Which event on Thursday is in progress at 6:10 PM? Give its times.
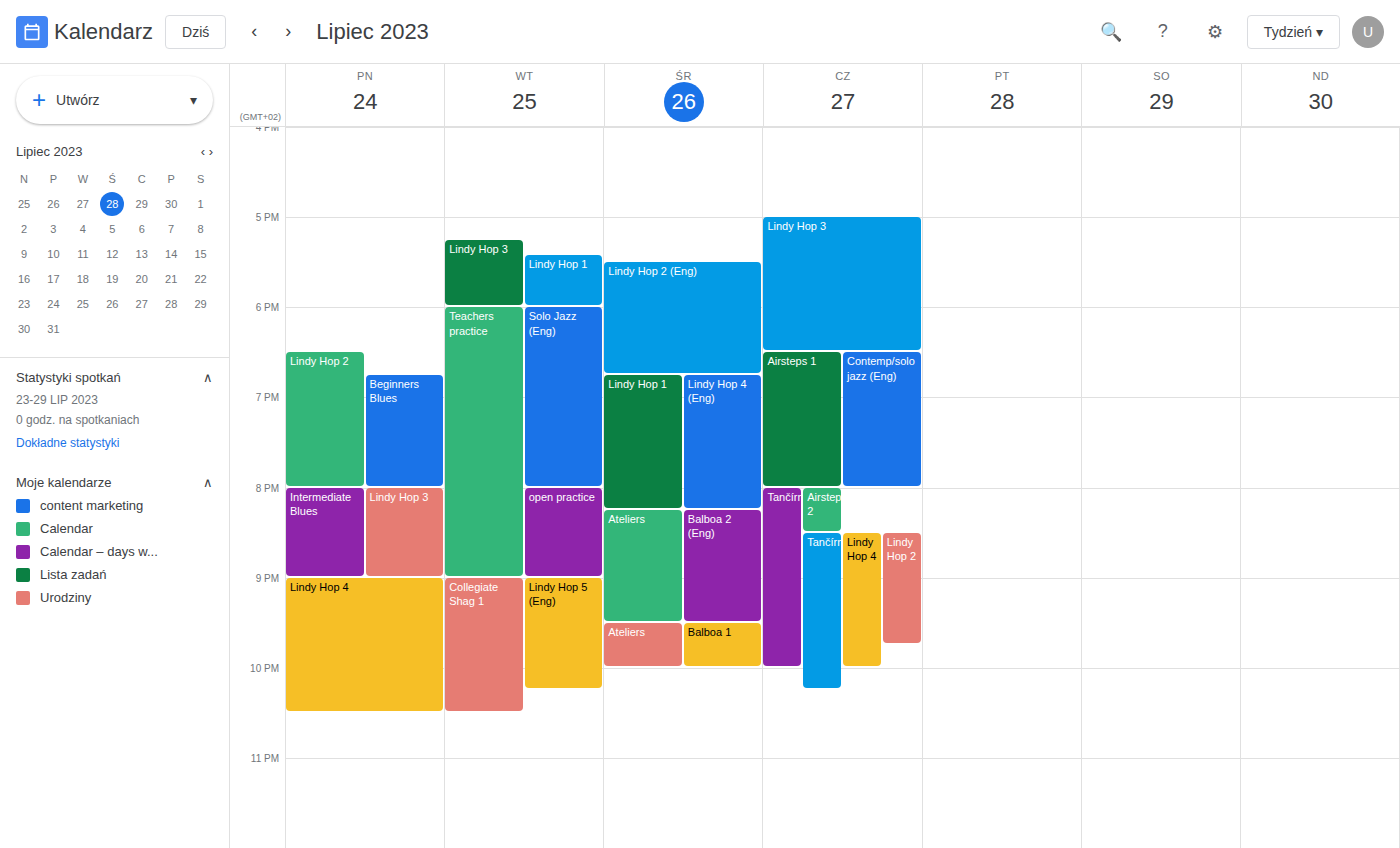
"Lindy Hop 3", 5:00 PM to 6:30 PM